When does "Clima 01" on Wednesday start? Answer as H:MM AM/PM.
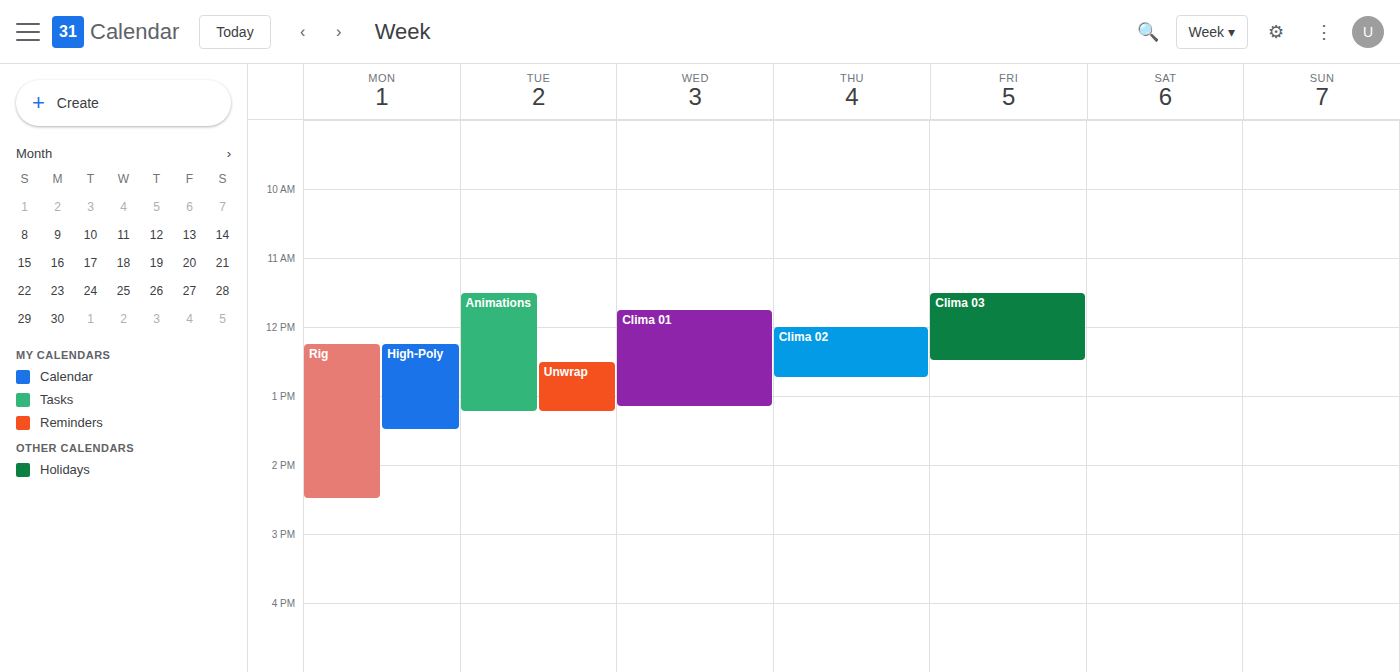
11:45 AM